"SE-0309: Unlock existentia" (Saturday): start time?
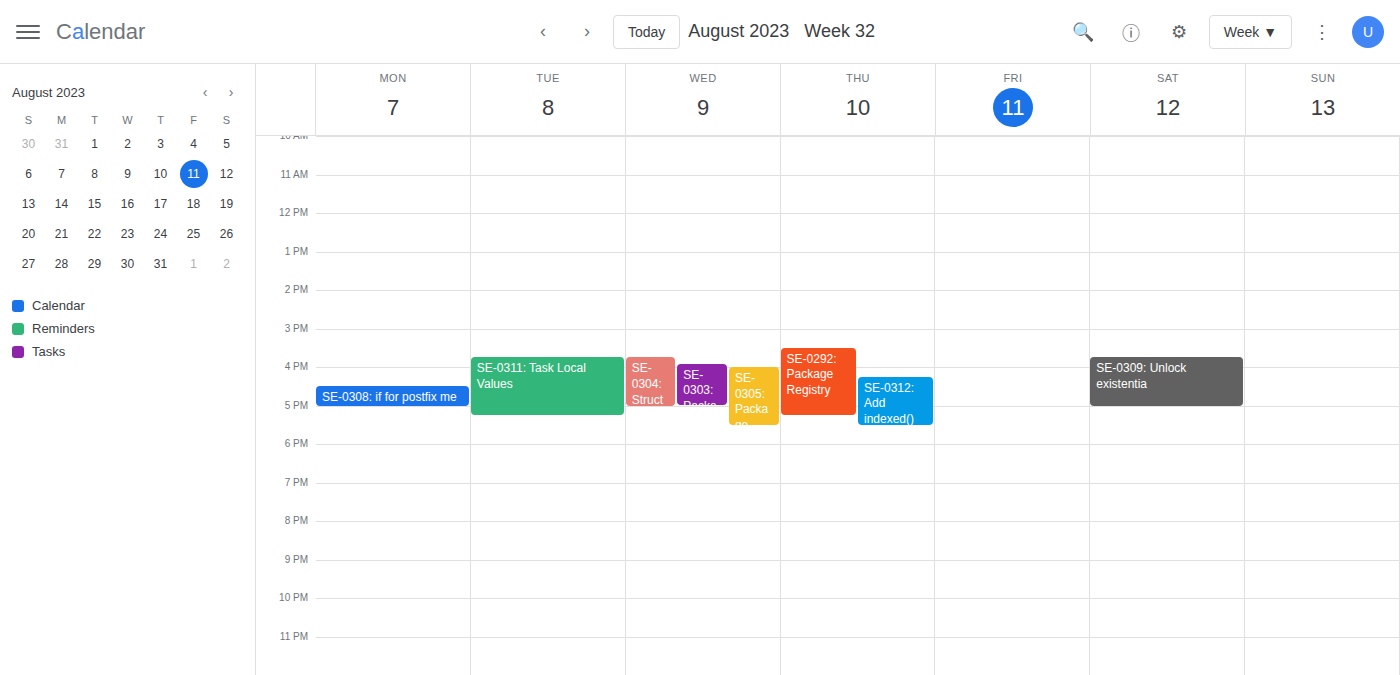
3:45 PM